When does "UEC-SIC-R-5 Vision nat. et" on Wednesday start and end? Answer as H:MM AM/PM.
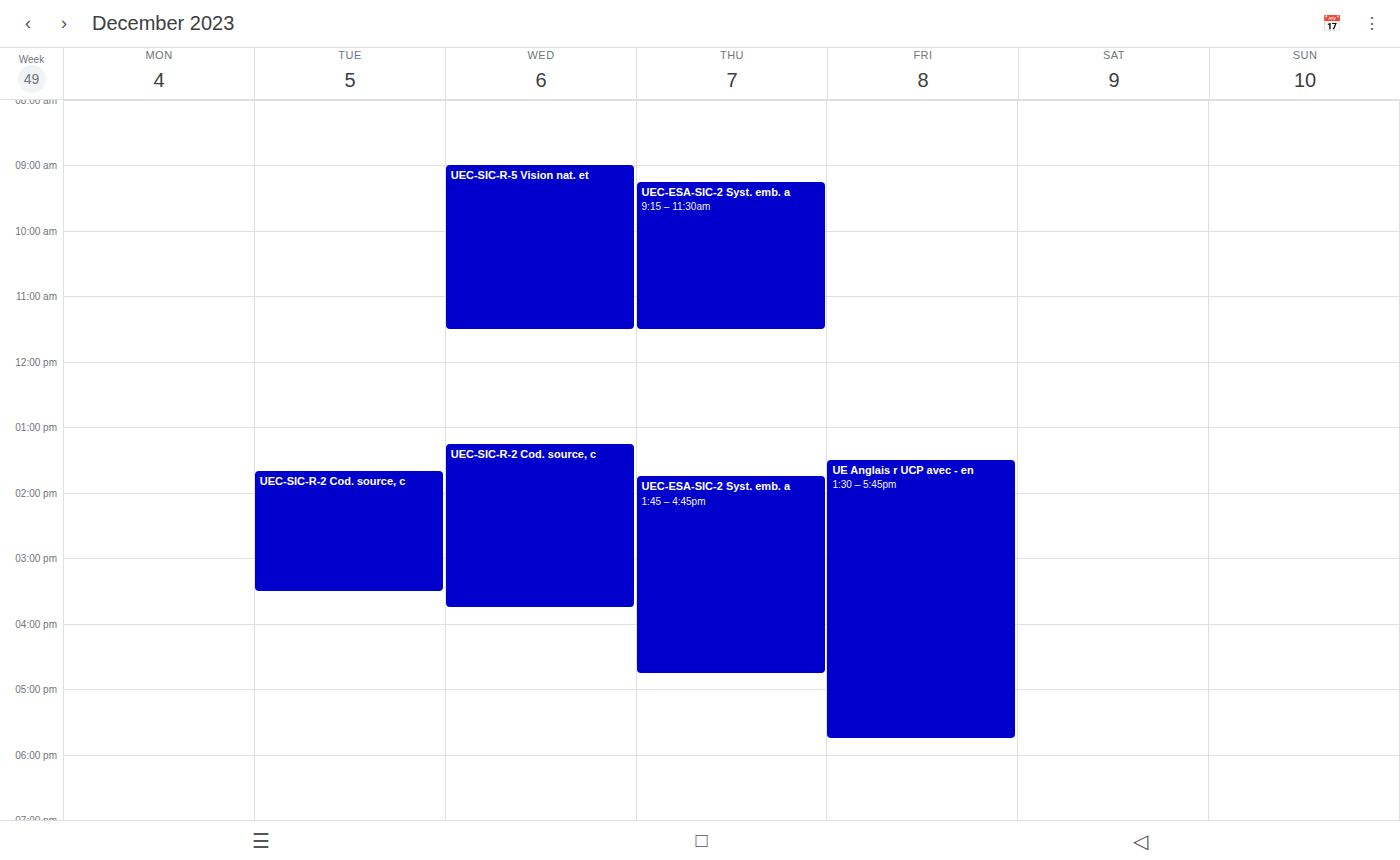
9:00 AM to 11:30 AM